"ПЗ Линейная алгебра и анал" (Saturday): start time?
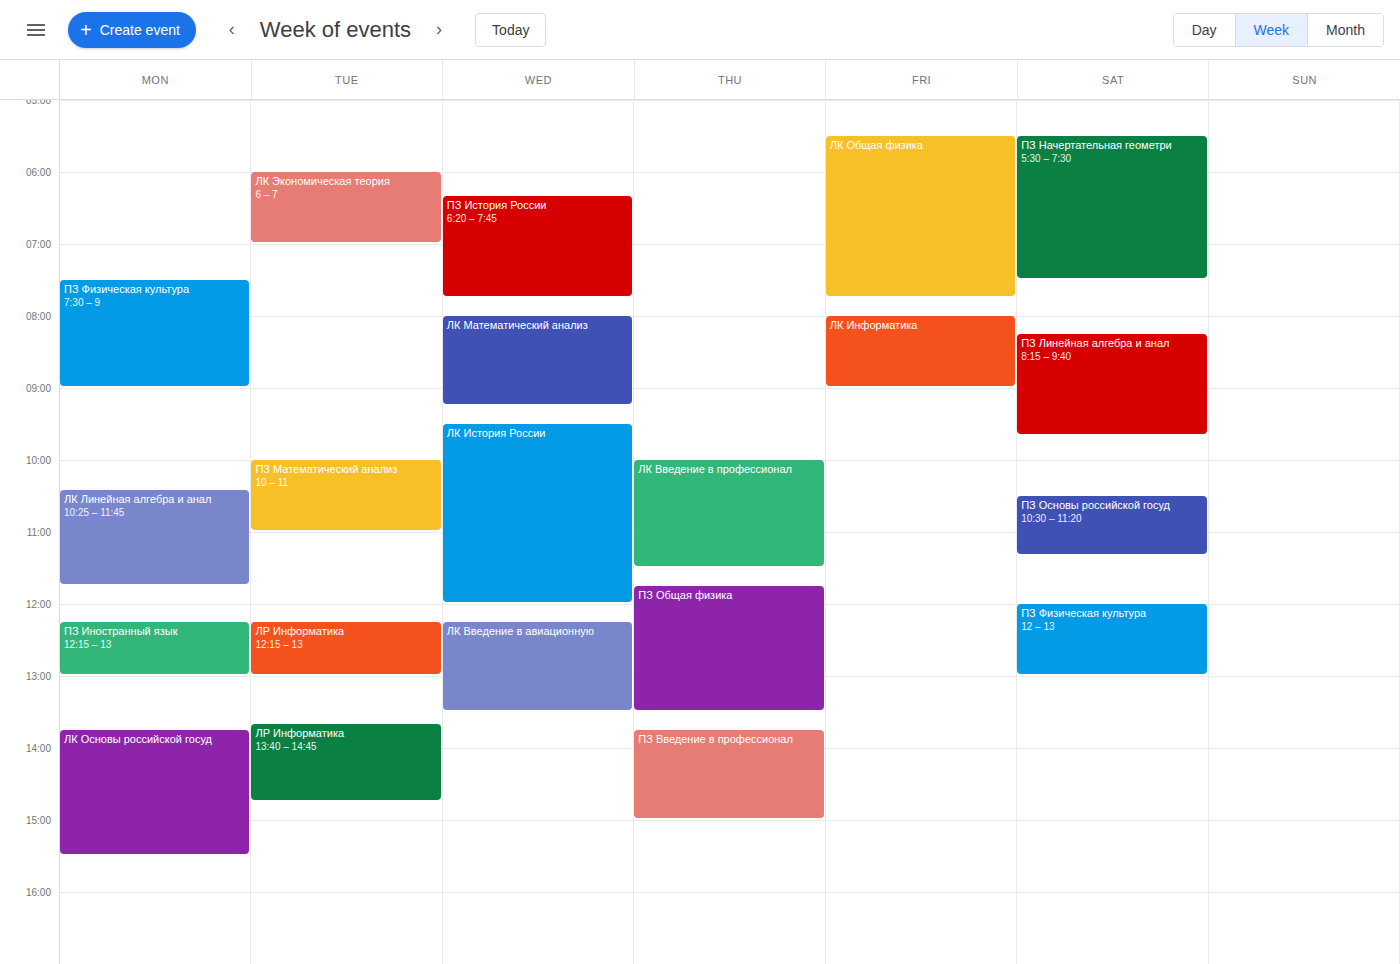
8:15 AM